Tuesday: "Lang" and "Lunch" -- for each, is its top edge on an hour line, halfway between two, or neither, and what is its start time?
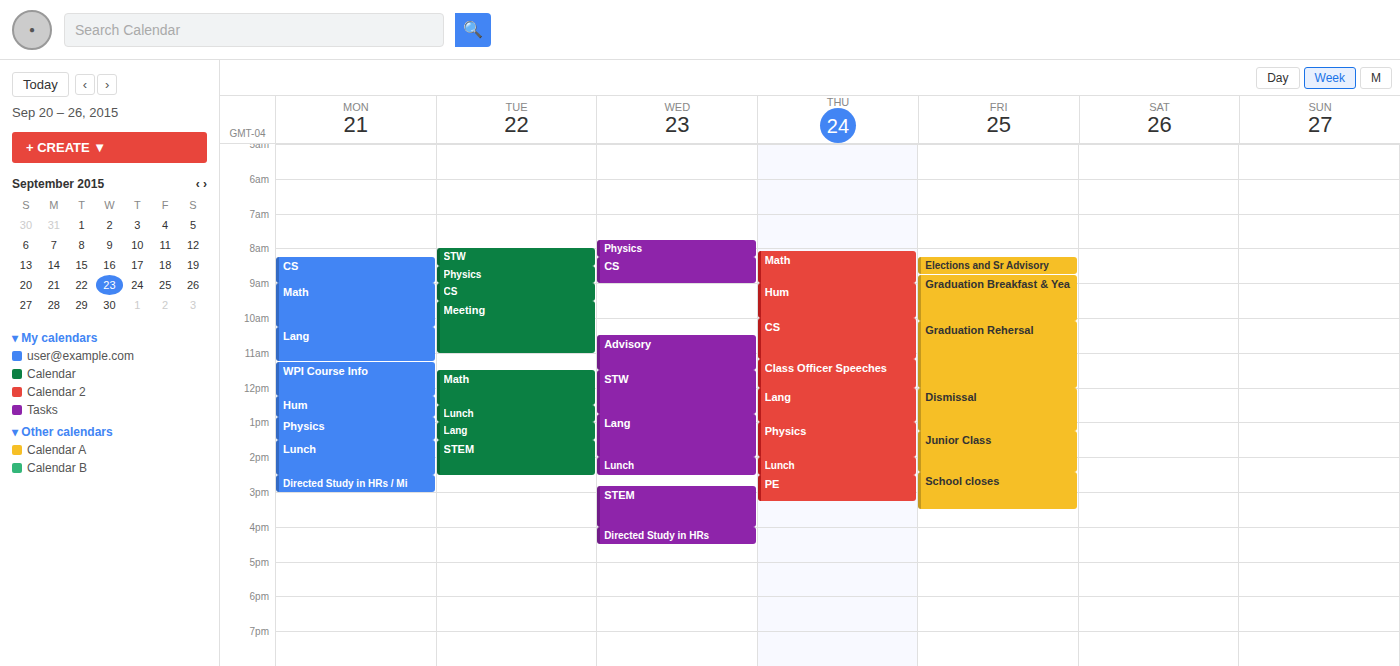
"Lang": 1:00 PM, exactly on the 1 PM line. "Lunch": 12:30 PM, halfway between the 12 PM and 1 PM lines.